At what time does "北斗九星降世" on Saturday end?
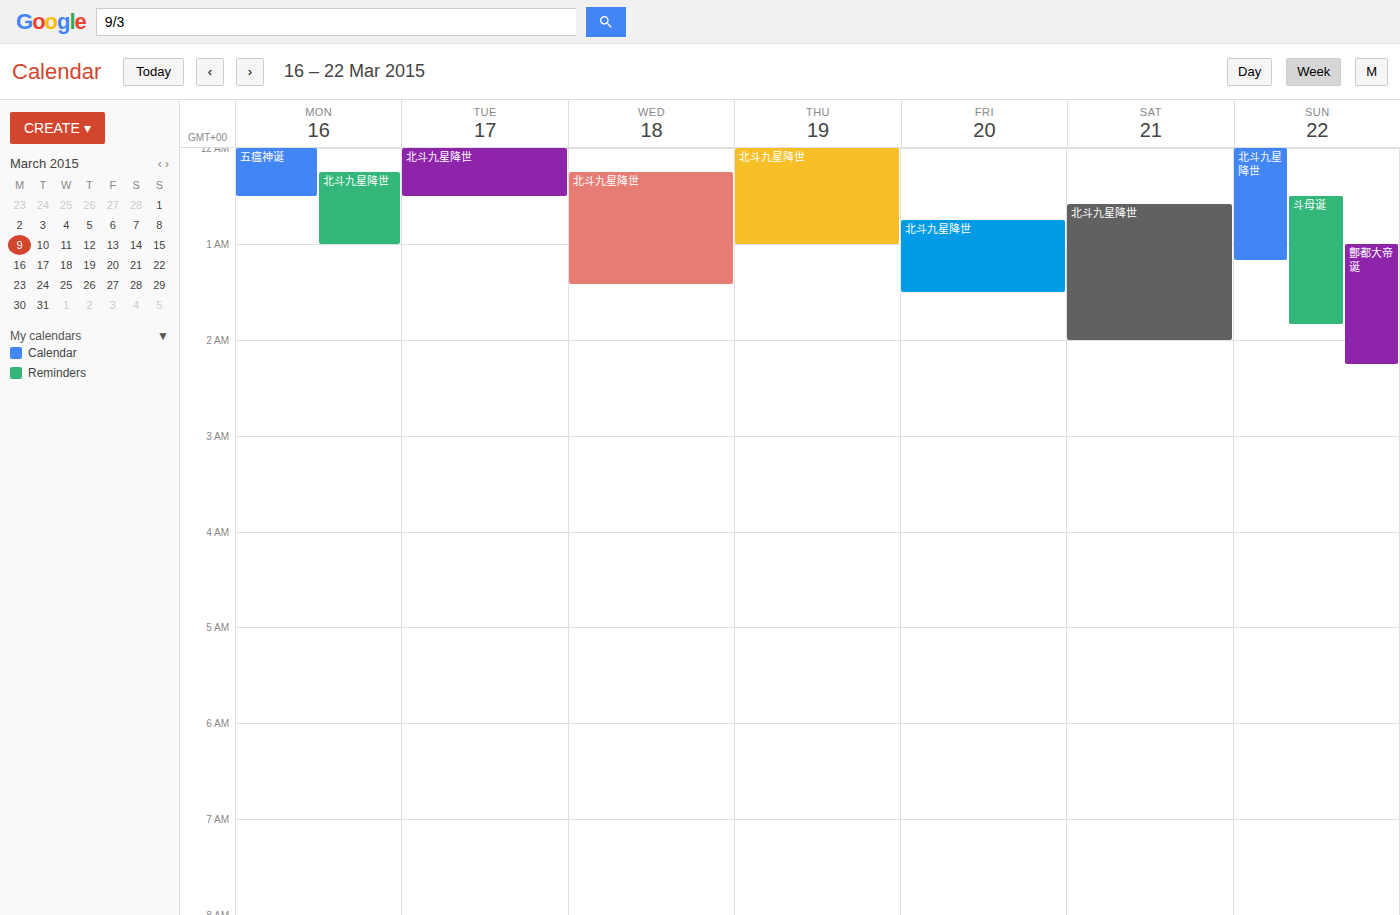
02:00